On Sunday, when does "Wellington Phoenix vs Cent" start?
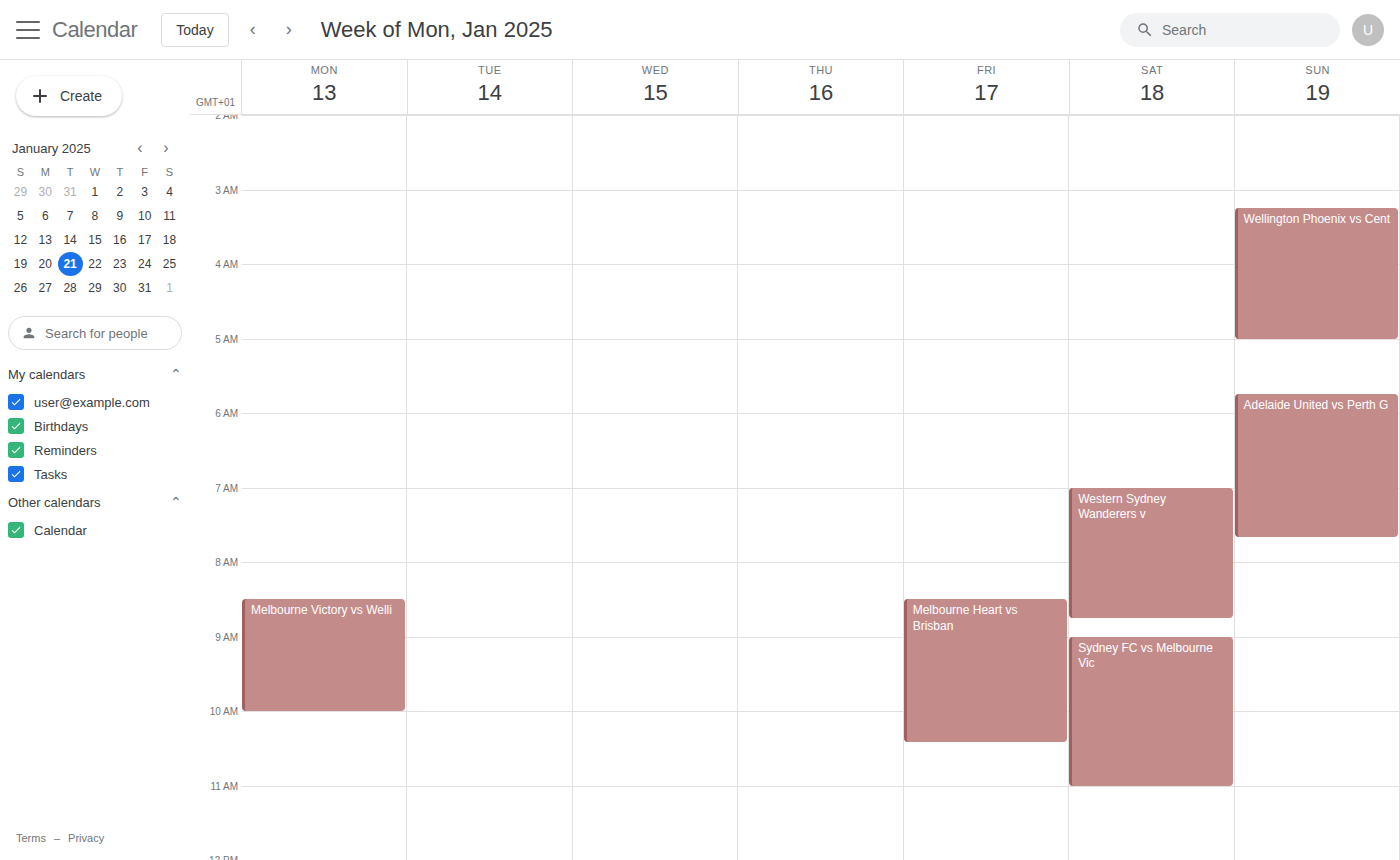
3:15 AM